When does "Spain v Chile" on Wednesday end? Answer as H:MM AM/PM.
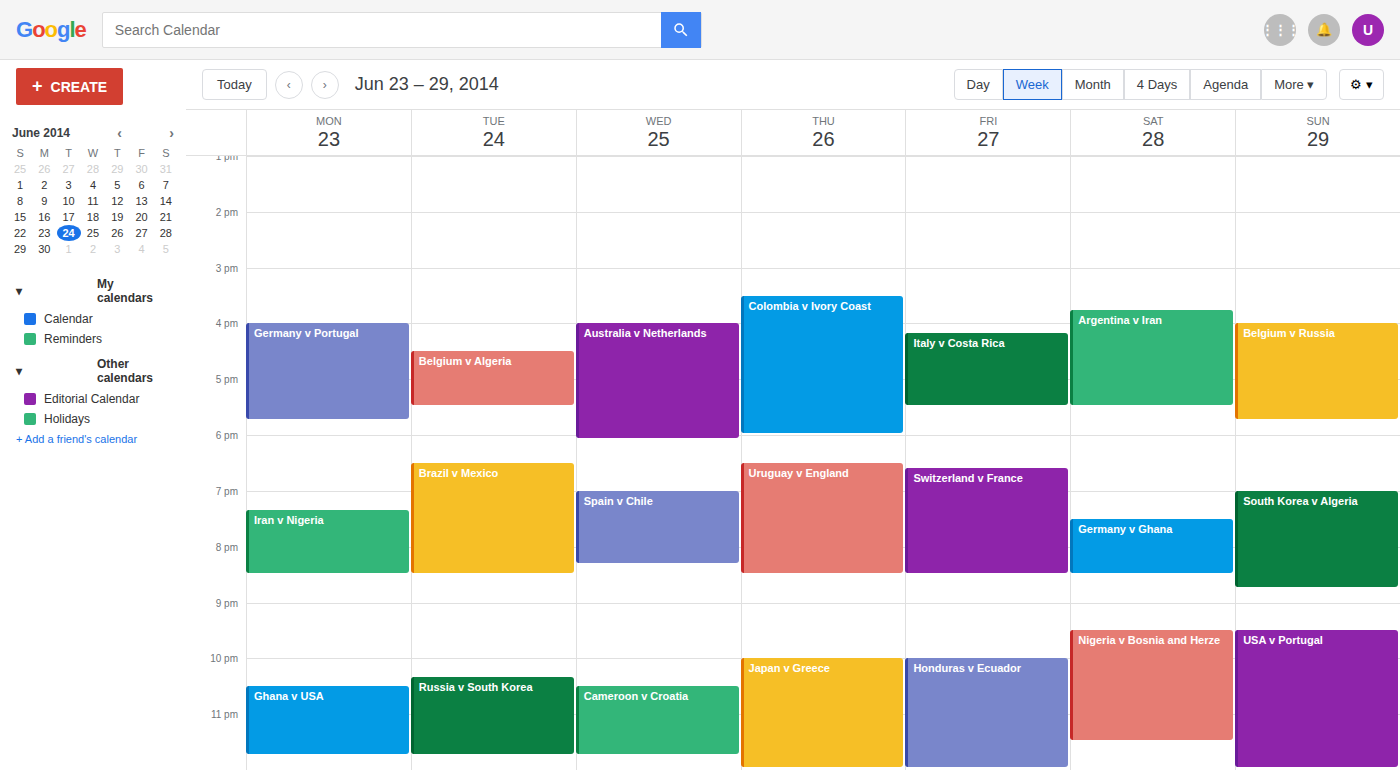
8:20 PM